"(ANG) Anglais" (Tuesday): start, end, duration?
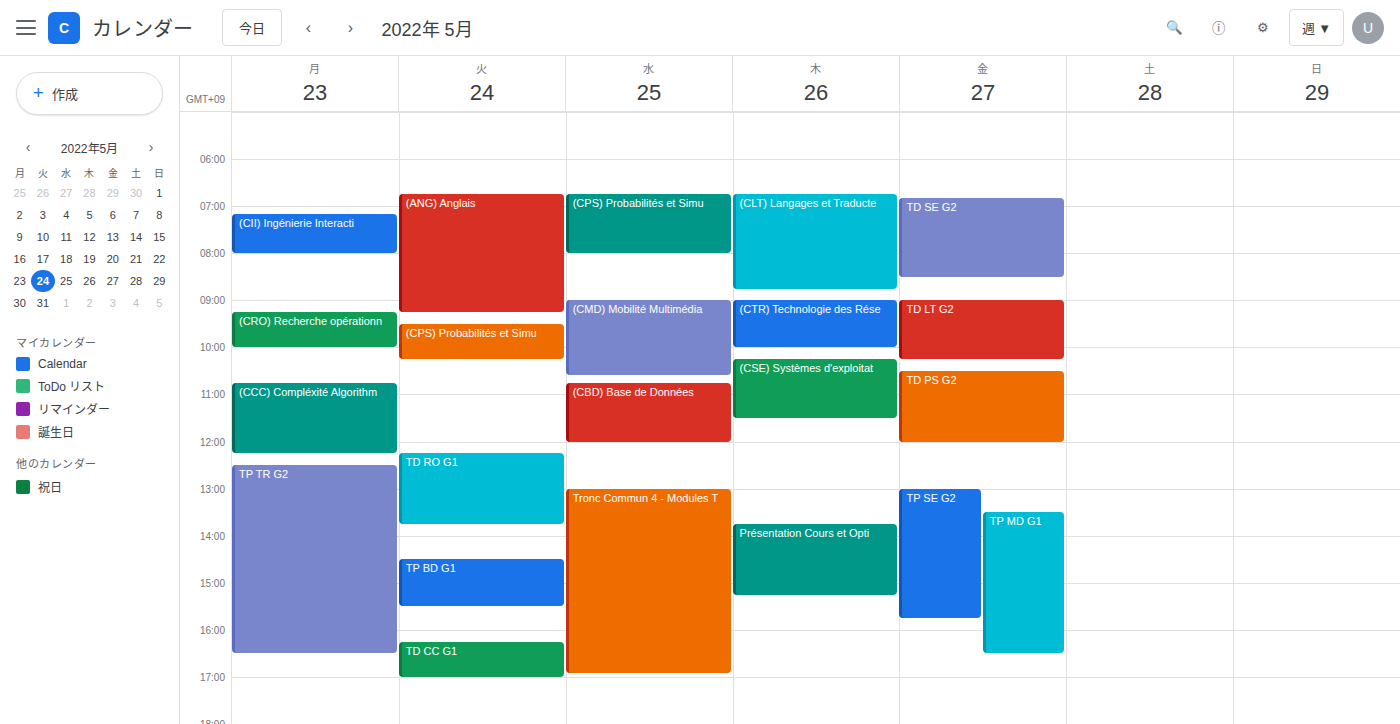
6:45 AM to 9:15 AM, 2 hours 30 minutes